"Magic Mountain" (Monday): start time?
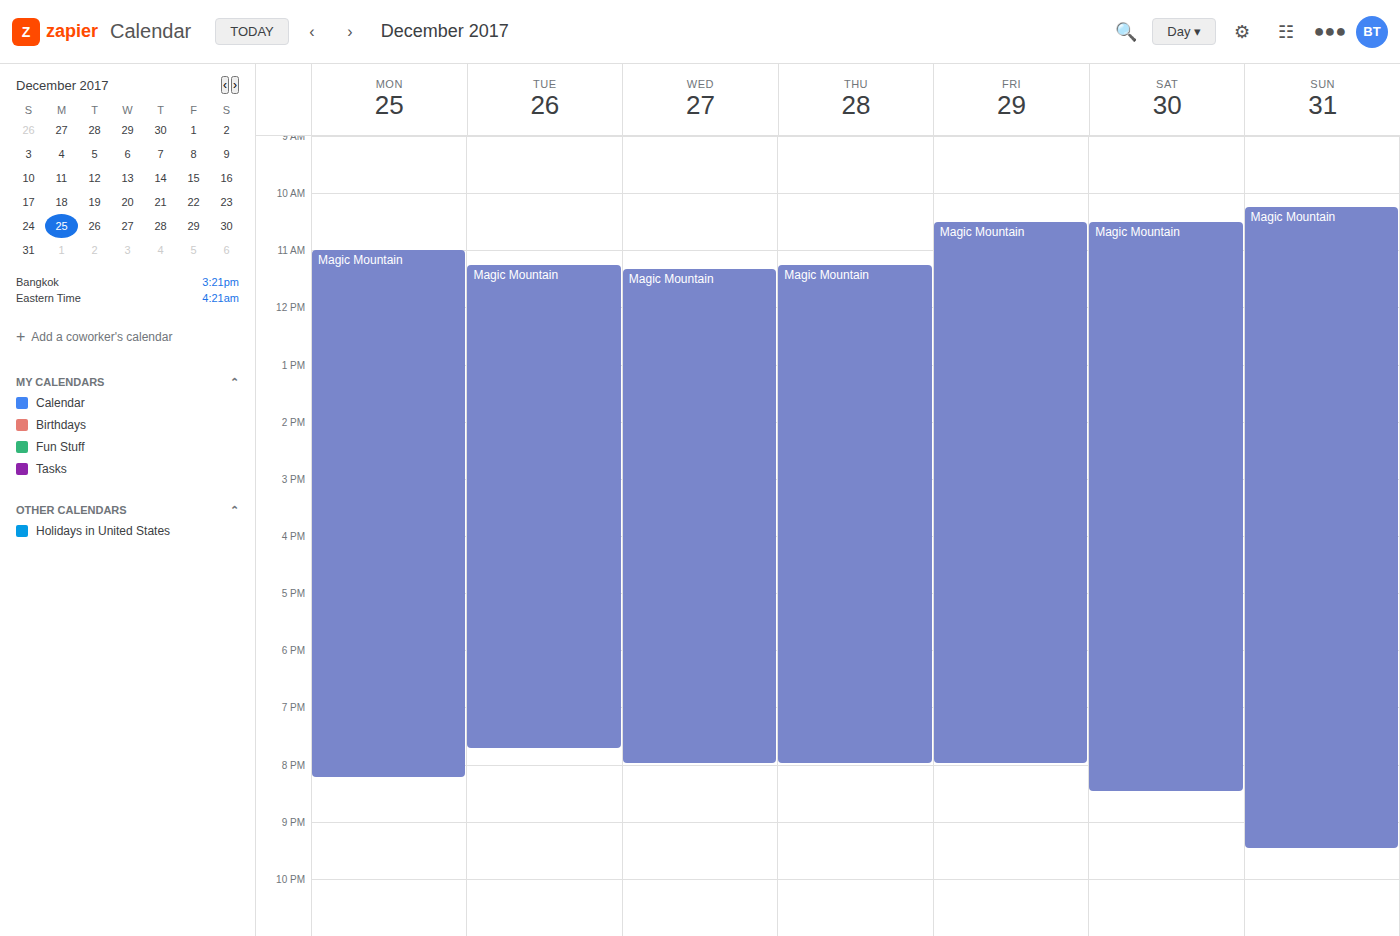
11:00 AM